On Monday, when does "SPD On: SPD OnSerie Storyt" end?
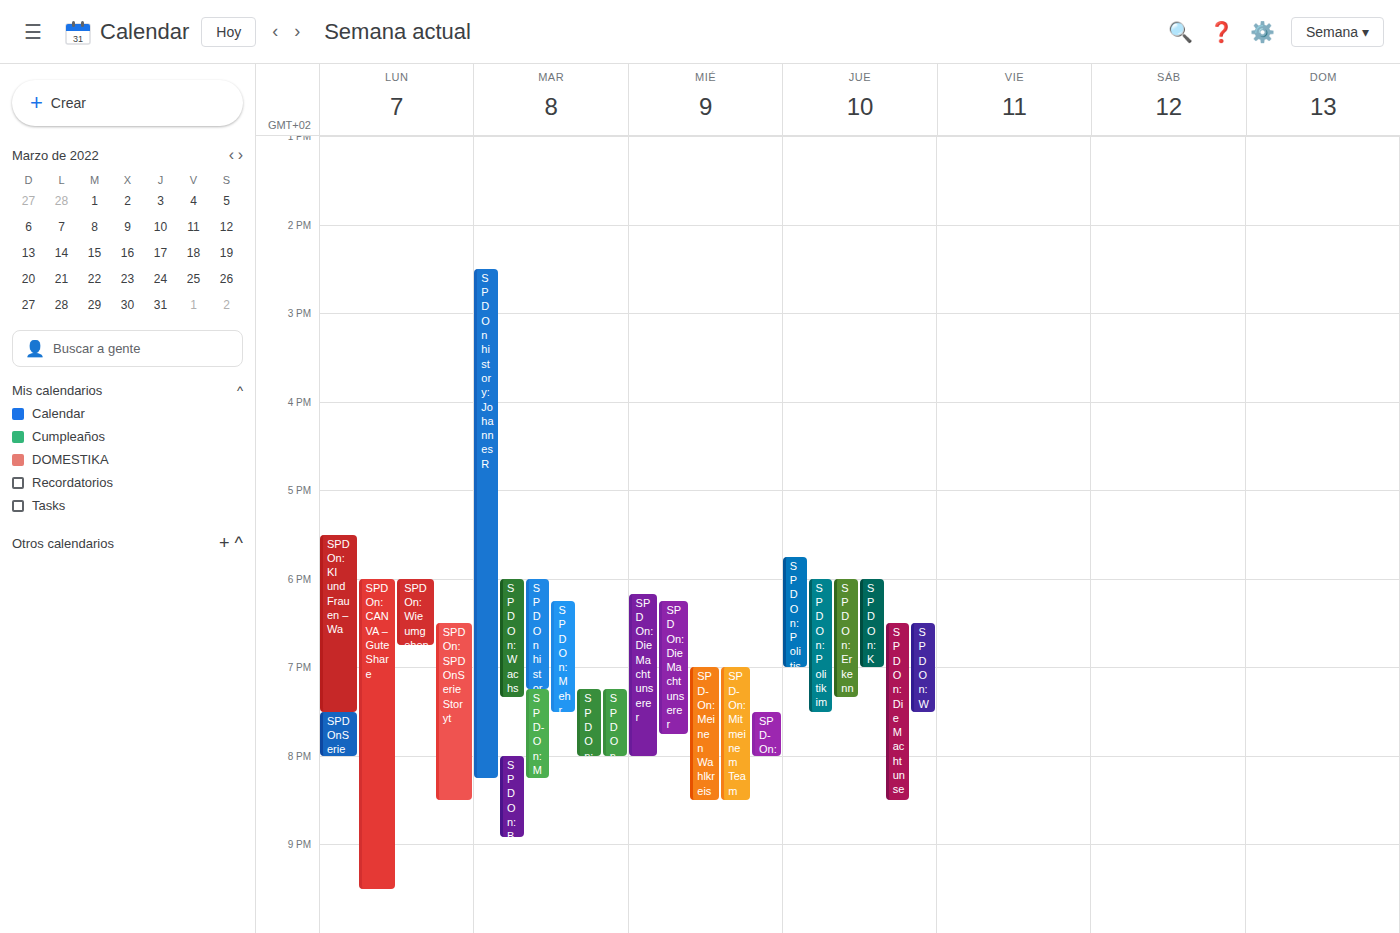
8:30 PM